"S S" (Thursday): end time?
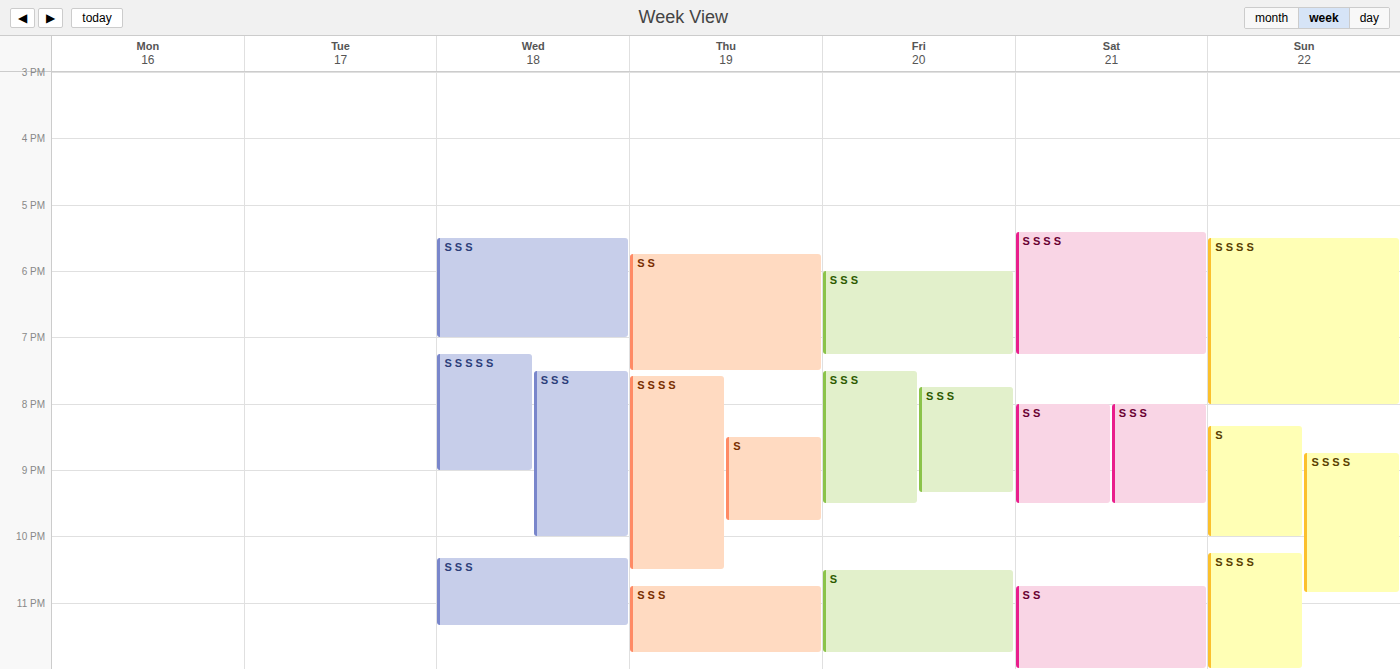
7:30 PM